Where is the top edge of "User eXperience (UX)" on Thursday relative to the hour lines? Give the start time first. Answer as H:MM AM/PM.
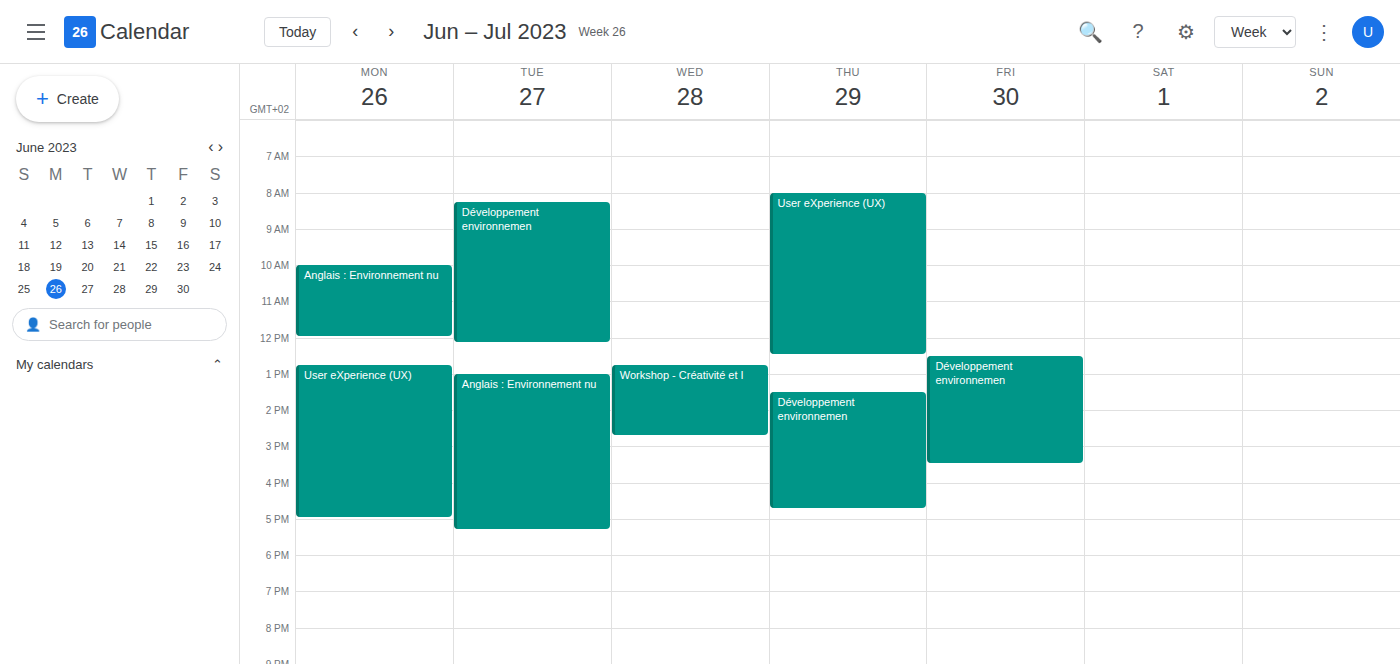
8:00 AM -- exactly on the 8 AM line.